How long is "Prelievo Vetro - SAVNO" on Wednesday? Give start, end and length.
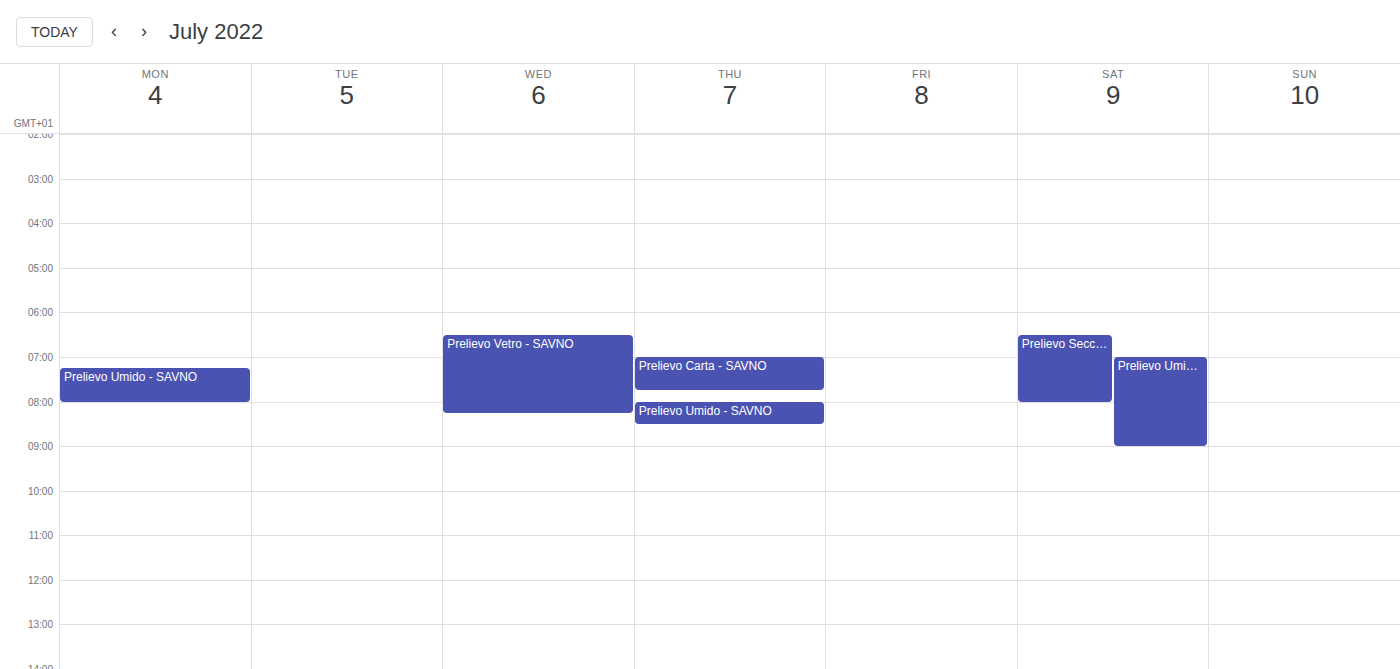
6:30 AM to 8:15 AM, 1 hour 45 minutes